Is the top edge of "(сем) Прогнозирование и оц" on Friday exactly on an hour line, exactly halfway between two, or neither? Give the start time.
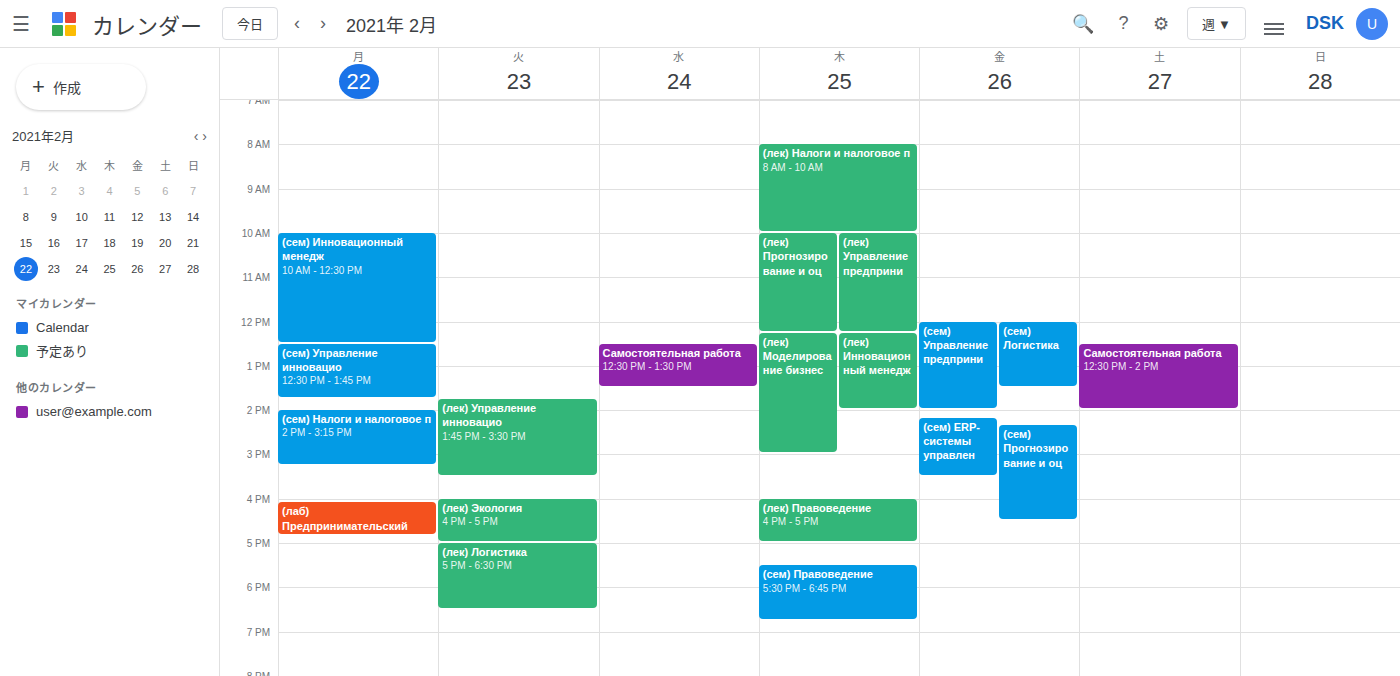
2:20 PM -- neither: 20 minutes below the 2 PM line and 40 minutes above the 3 PM line.